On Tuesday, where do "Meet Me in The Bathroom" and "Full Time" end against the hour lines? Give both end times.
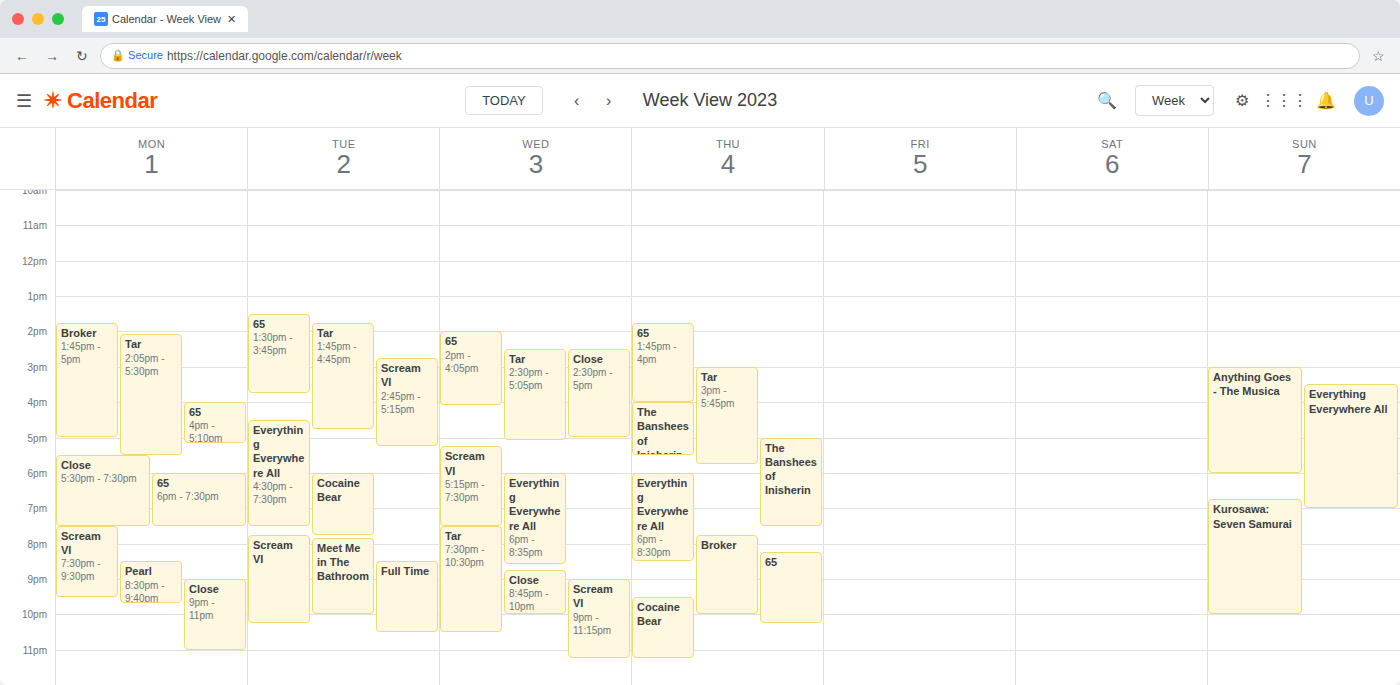
"Meet Me in The Bathroom": 22:00, exactly on the 22:00 line. "Full Time": 22:30, halfway between the 22:00 and 23:00 lines.